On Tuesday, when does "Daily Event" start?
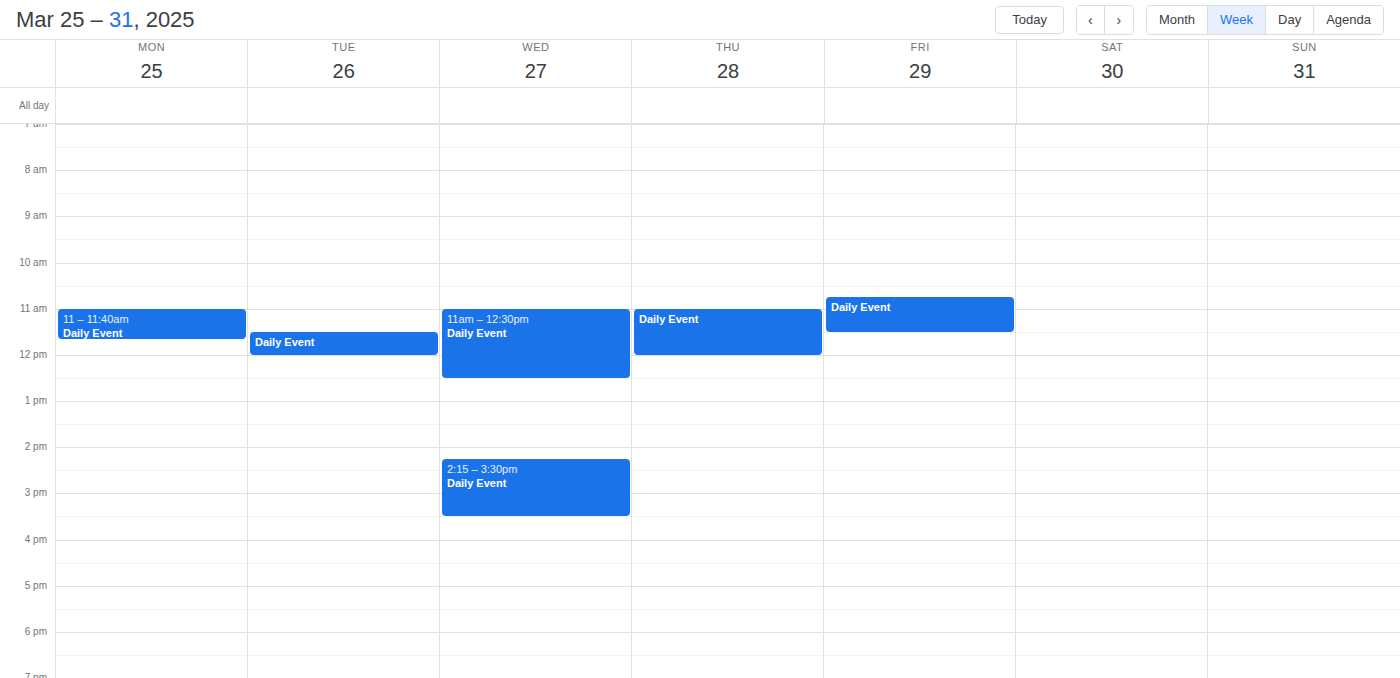
11:30 AM